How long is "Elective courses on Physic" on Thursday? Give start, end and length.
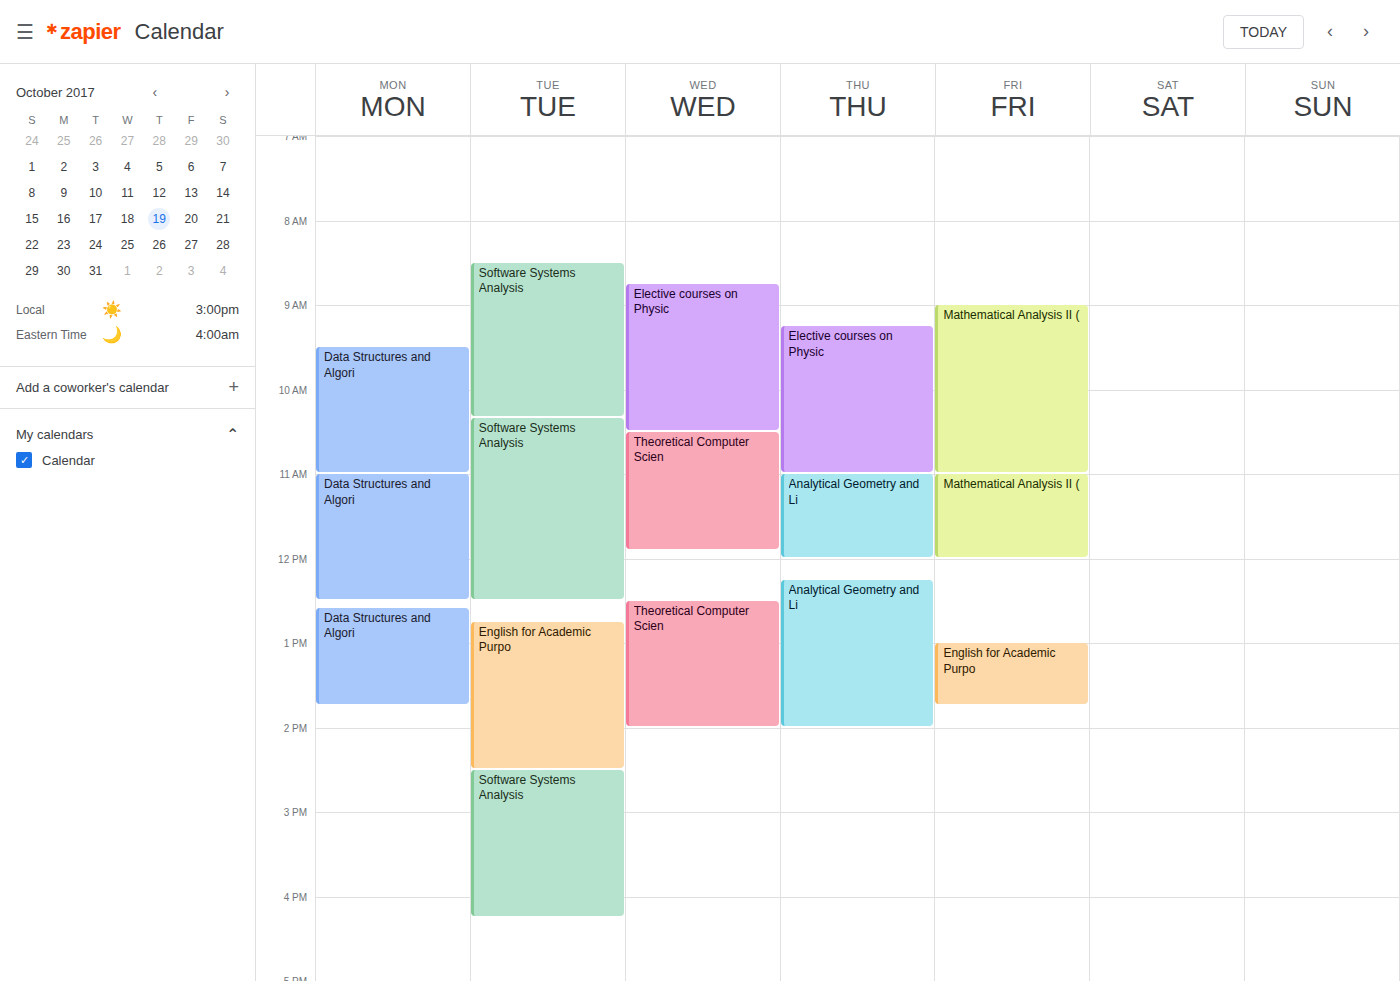
9:15 AM to 11:00 AM, 1 hour 45 minutes